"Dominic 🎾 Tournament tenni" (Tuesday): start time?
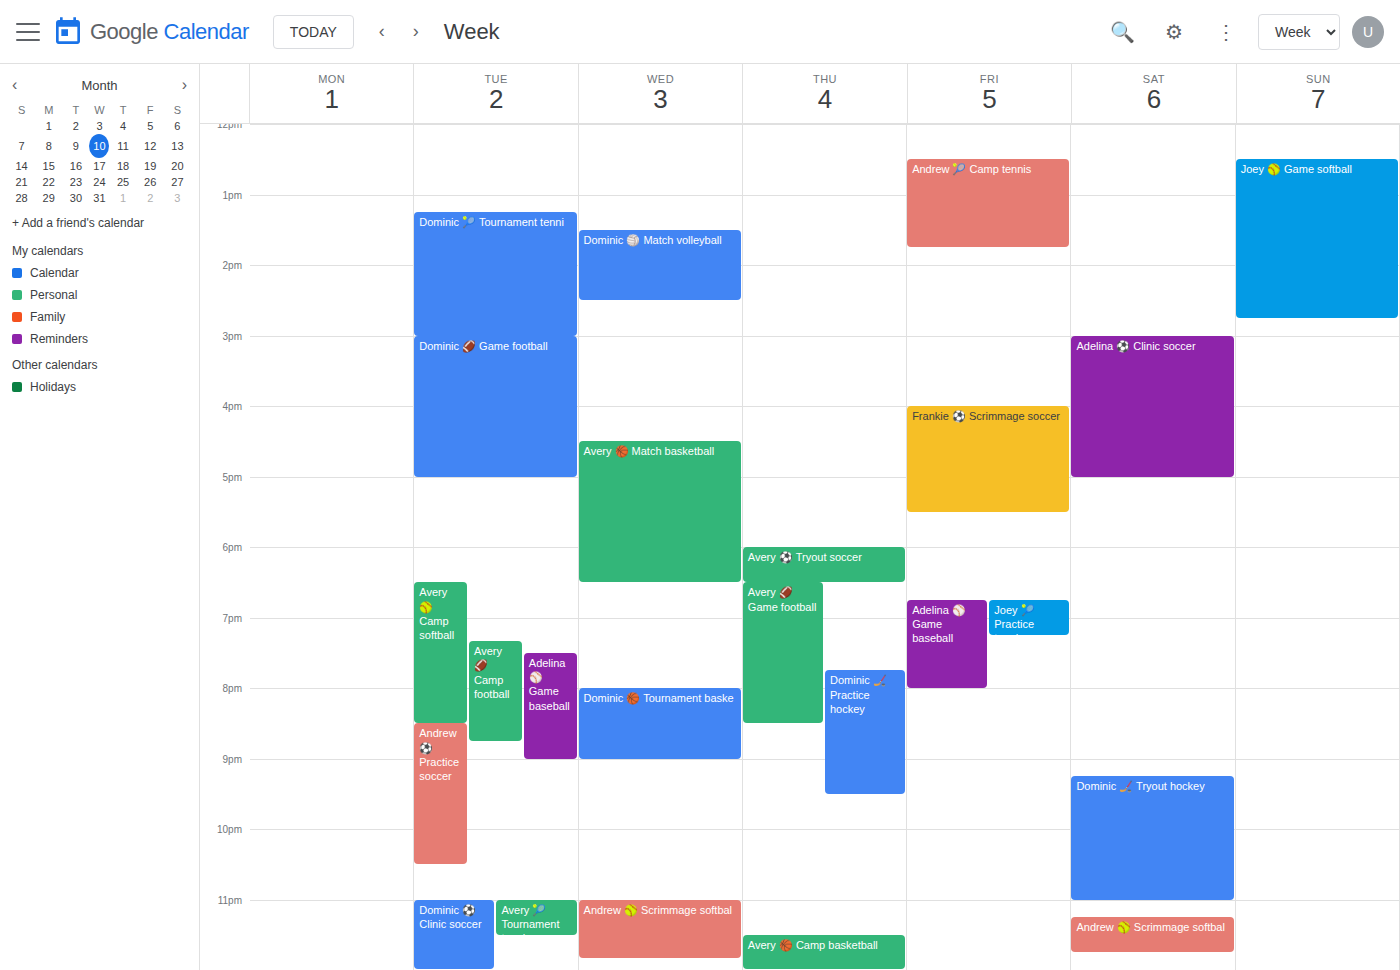
13:15